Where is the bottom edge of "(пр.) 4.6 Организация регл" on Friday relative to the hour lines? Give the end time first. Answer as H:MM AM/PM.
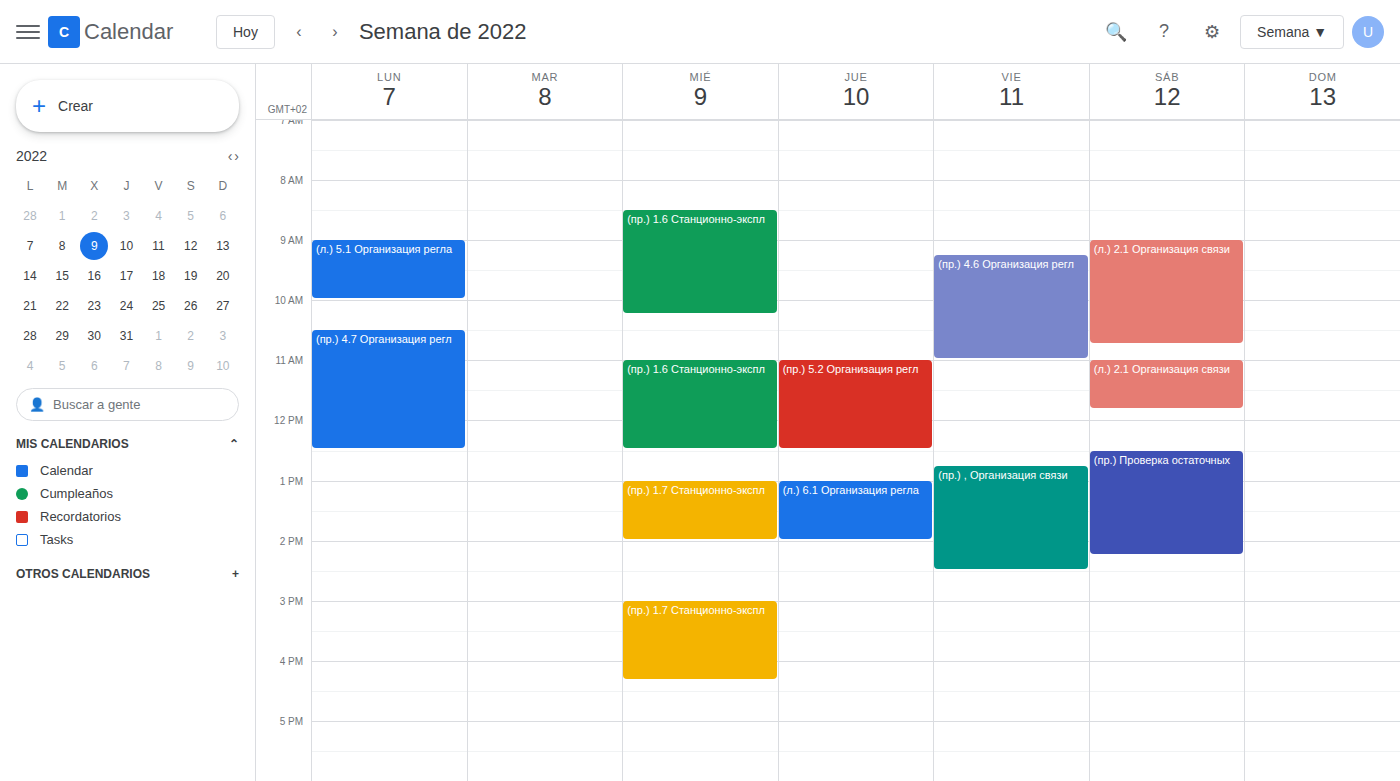
11:00 AM -- exactly on the 11 AM line.